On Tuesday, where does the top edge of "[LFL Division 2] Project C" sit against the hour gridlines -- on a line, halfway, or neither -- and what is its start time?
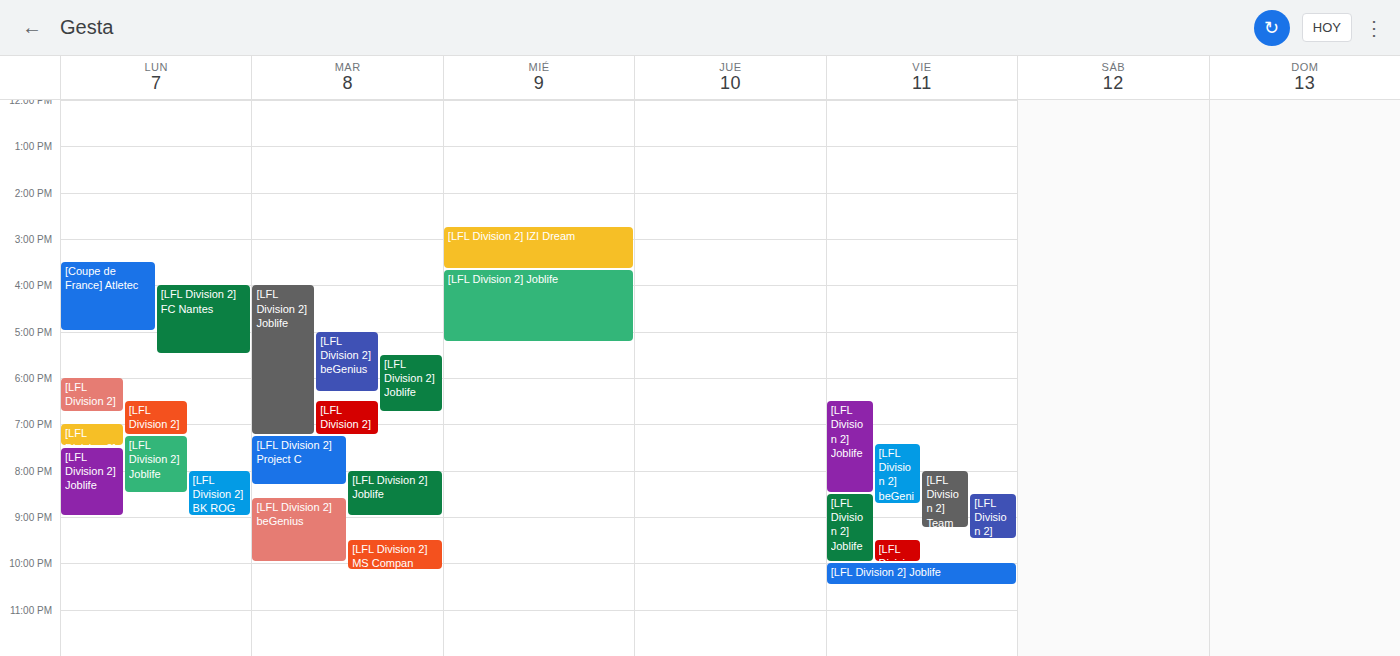
7:15 PM -- neither: a quarter of the way from the 7 PM line to the 8 PM line.